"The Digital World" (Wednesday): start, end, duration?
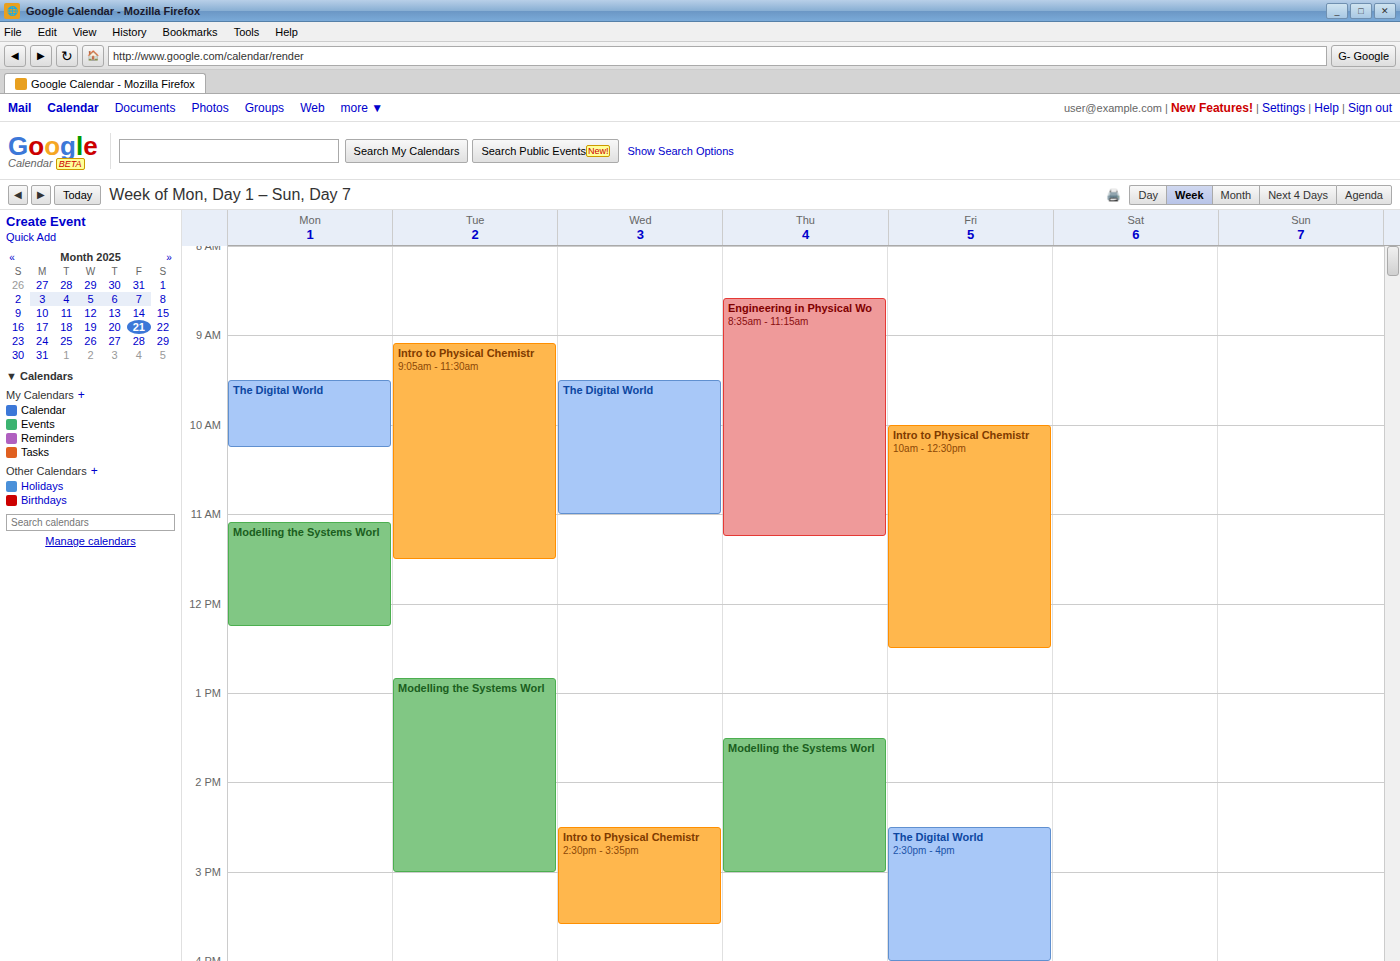
9:30 AM to 11:00 AM, 1 hour 30 minutes